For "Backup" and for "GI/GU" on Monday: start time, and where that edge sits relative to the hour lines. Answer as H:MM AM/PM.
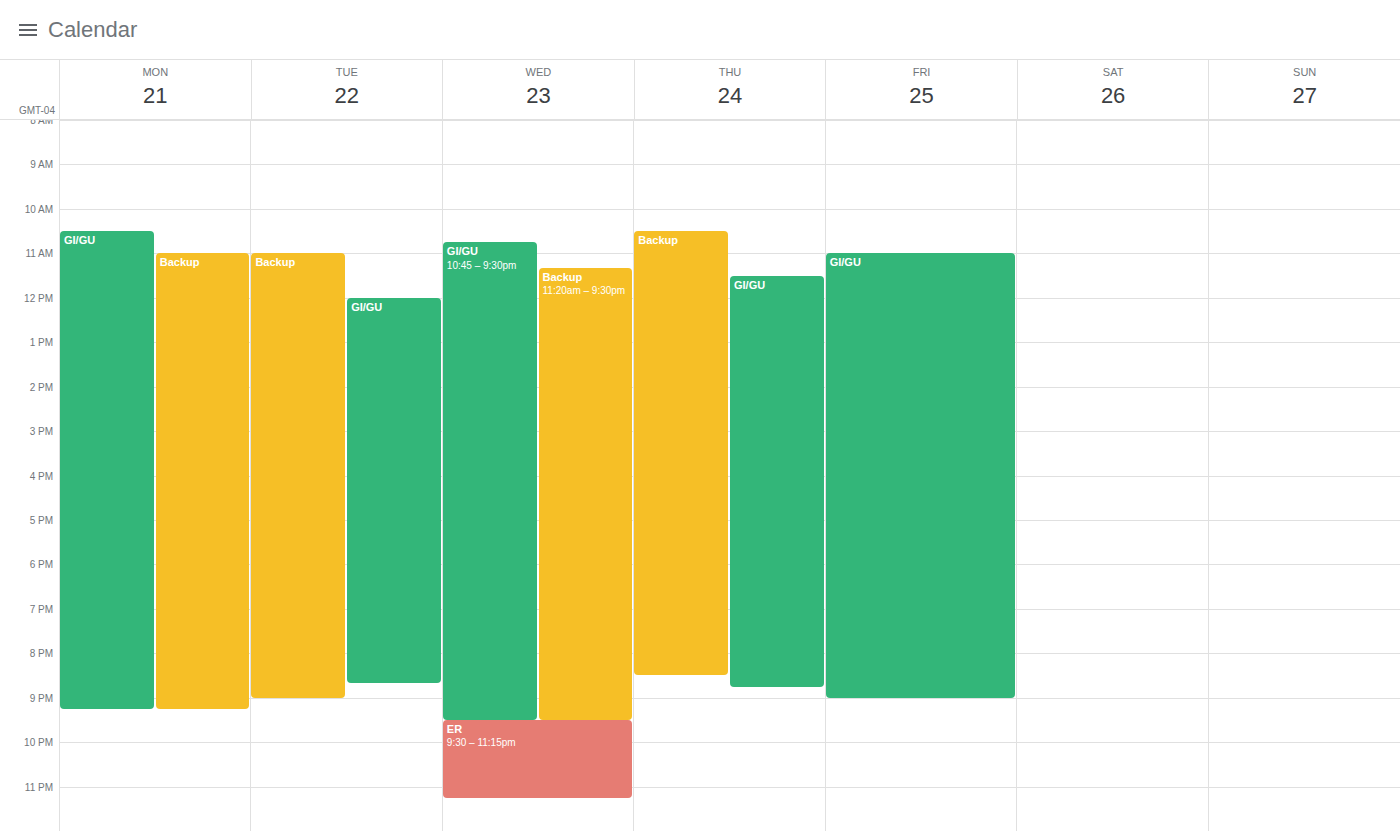
"Backup": 11:00 AM, exactly on the 11 AM line. "GI/GU": 10:30 AM, halfway between the 10 AM and 11 AM lines.